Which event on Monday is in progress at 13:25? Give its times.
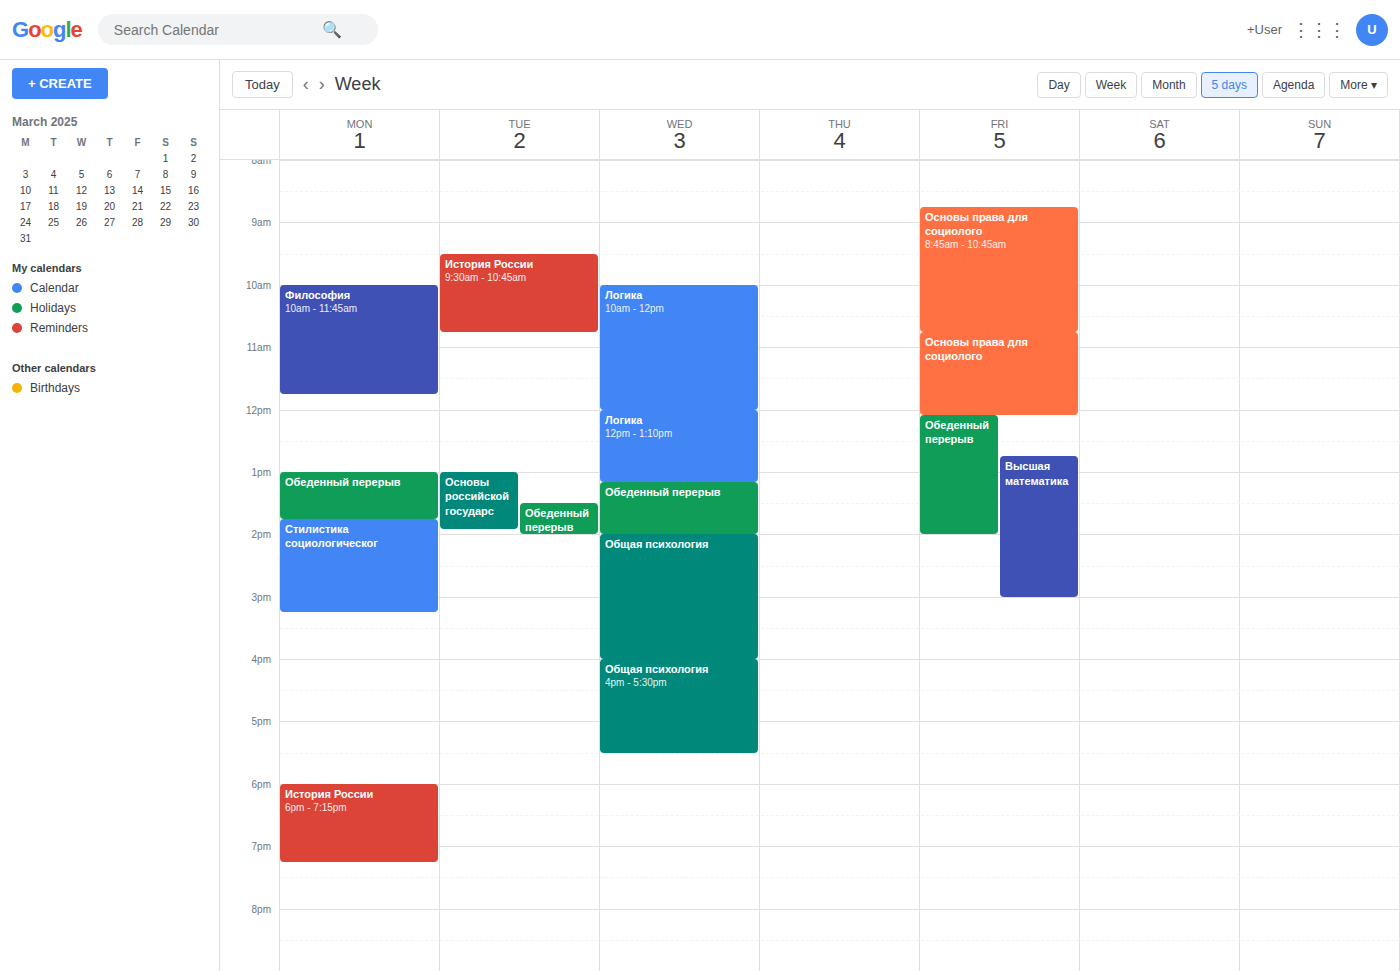
"Обеденный перерыв", 13:00 to 13:45